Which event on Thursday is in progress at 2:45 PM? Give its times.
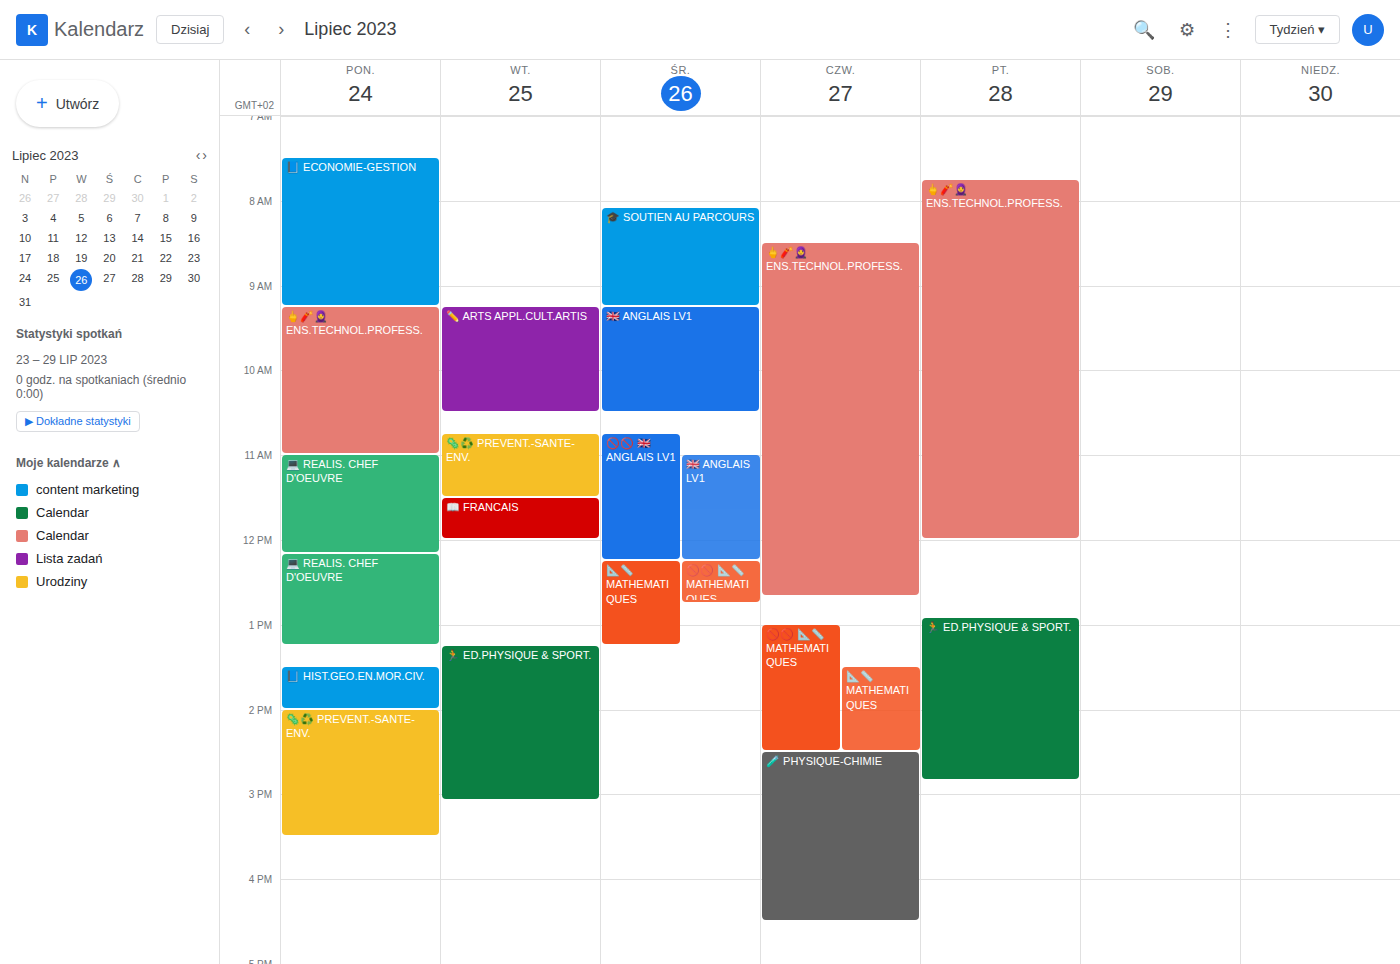
"🧪 PHYSIQUE-CHIMIE", 2:30 PM to 4:30 PM